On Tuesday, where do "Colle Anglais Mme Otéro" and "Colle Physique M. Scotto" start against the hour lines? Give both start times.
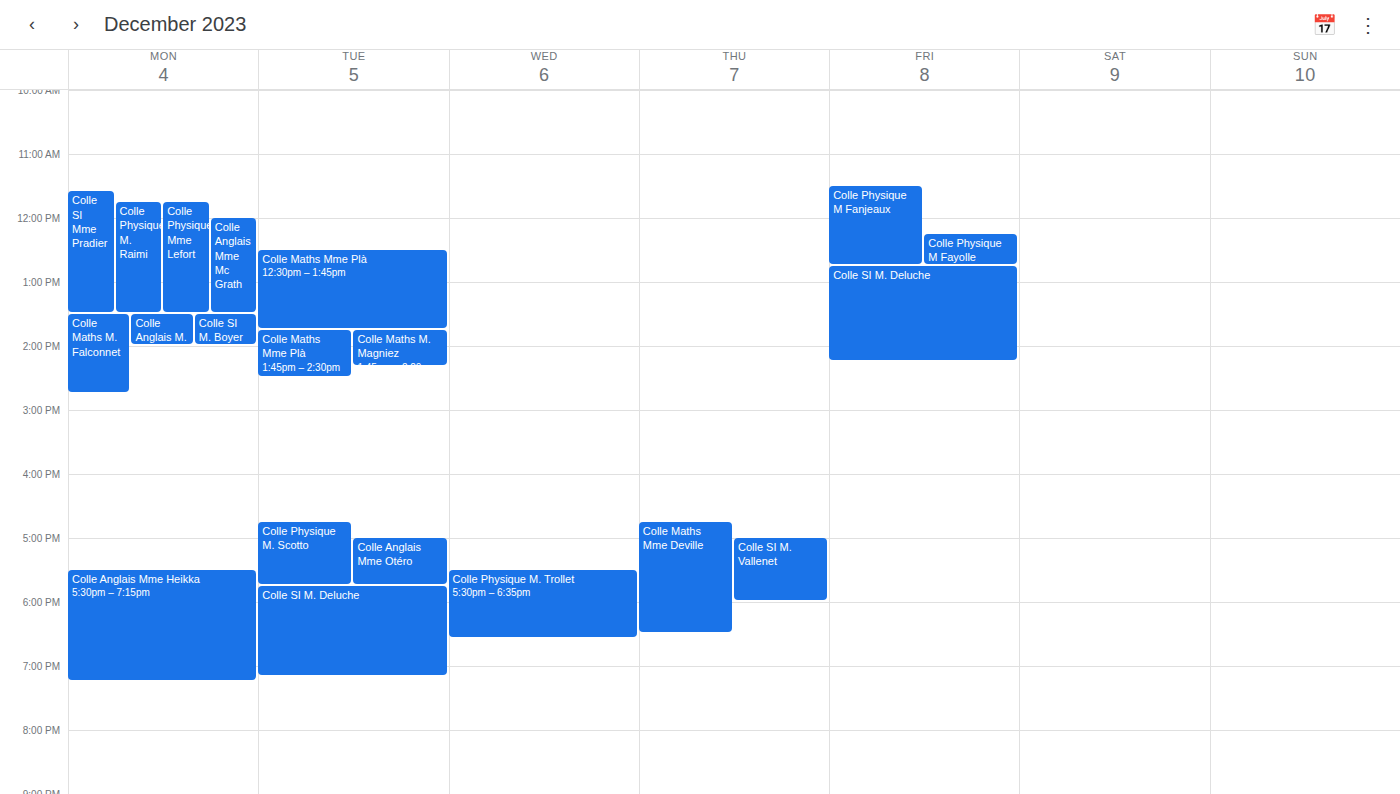
"Colle Anglais Mme Otéro": 5:00 PM, exactly on the 5 PM line. "Colle Physique M. Scotto": 4:45 PM, neither: three quarters of the way from the 4 PM line to the 5 PM line.